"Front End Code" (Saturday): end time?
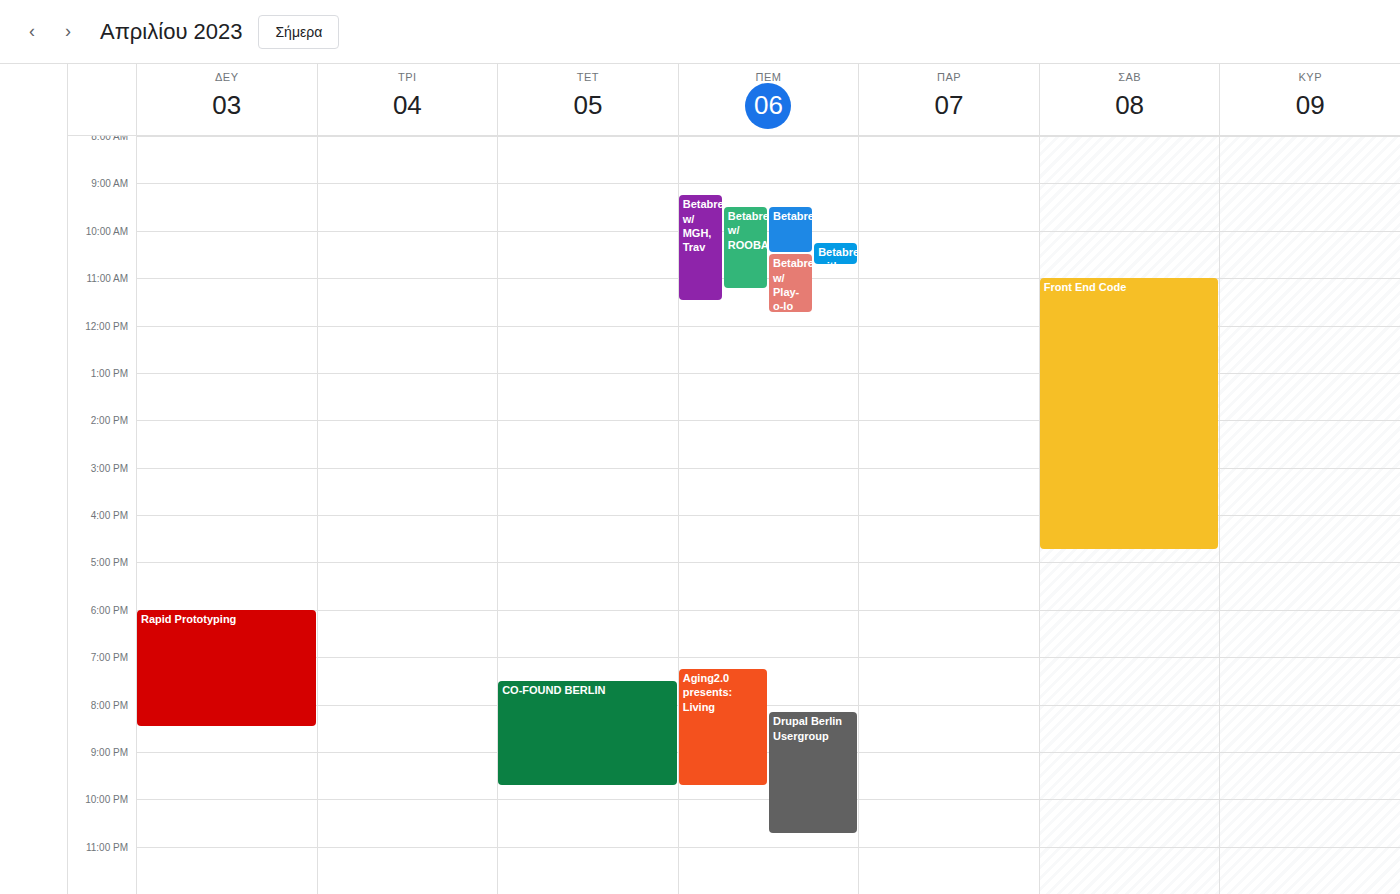
4:45 PM